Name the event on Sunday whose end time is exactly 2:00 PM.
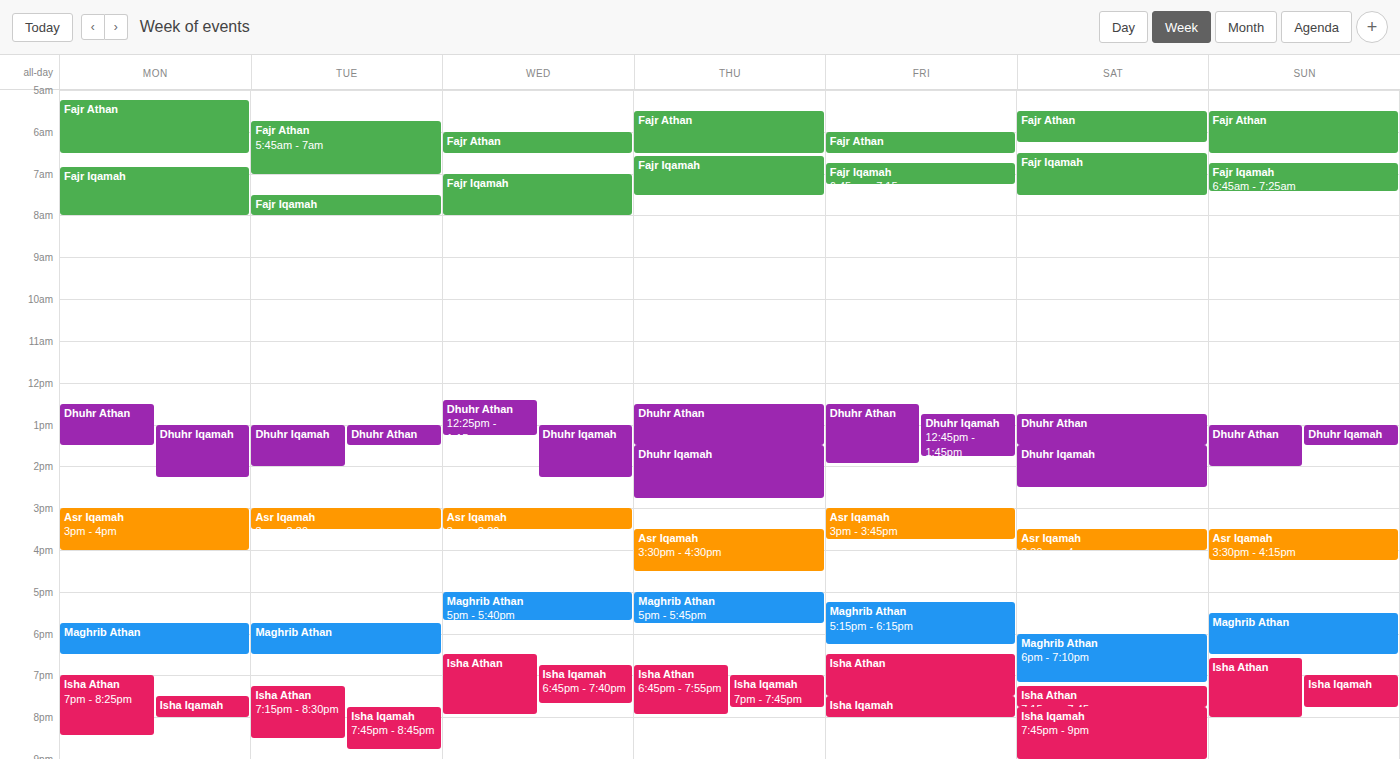
"Dhuhr Athan"